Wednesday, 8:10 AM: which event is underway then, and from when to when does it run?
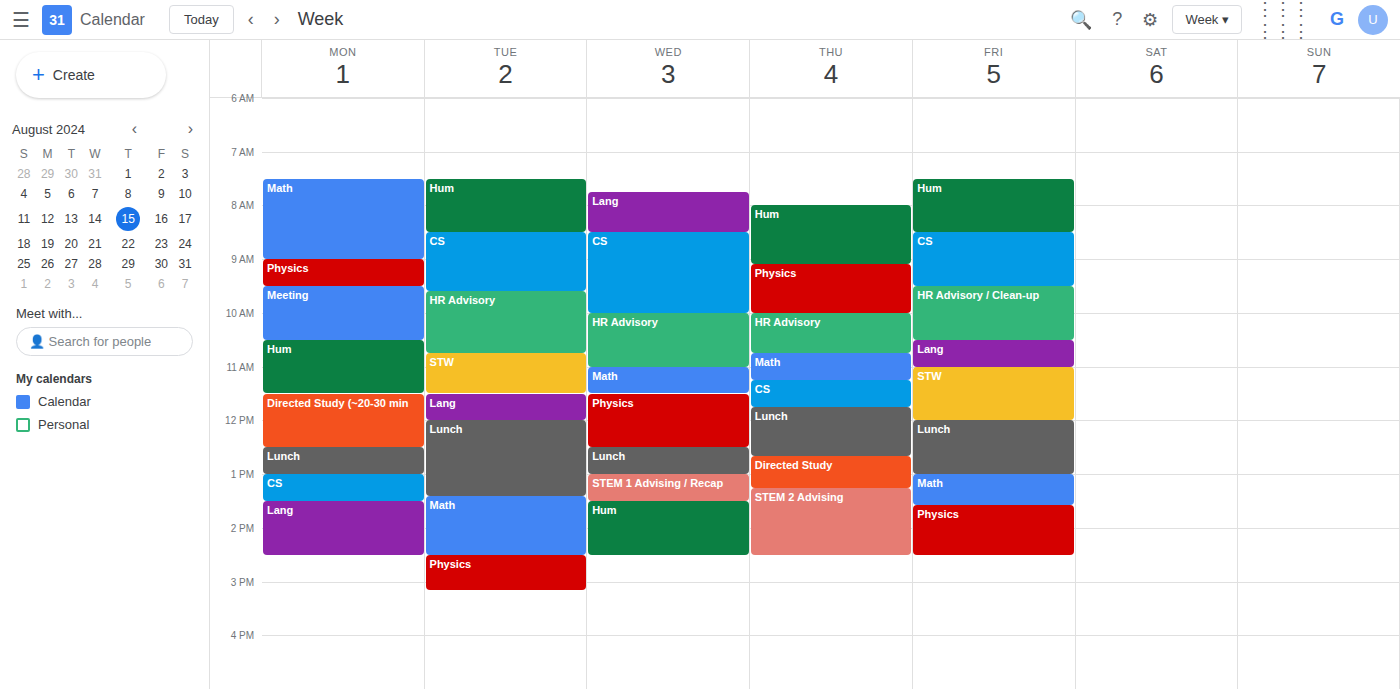
"Lang", 7:45 AM to 8:30 AM